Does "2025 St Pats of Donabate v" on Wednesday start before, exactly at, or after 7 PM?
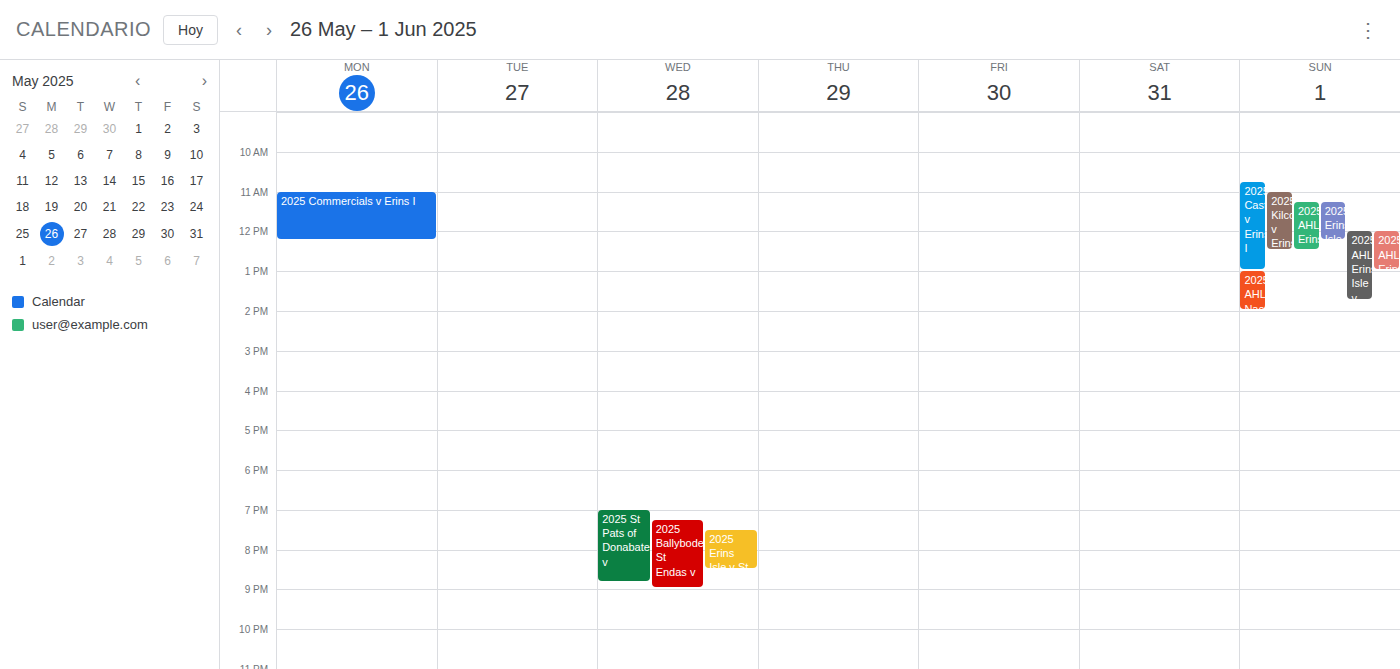
7:00 PM -- exactly at 7 PM, on the 7 PM line.